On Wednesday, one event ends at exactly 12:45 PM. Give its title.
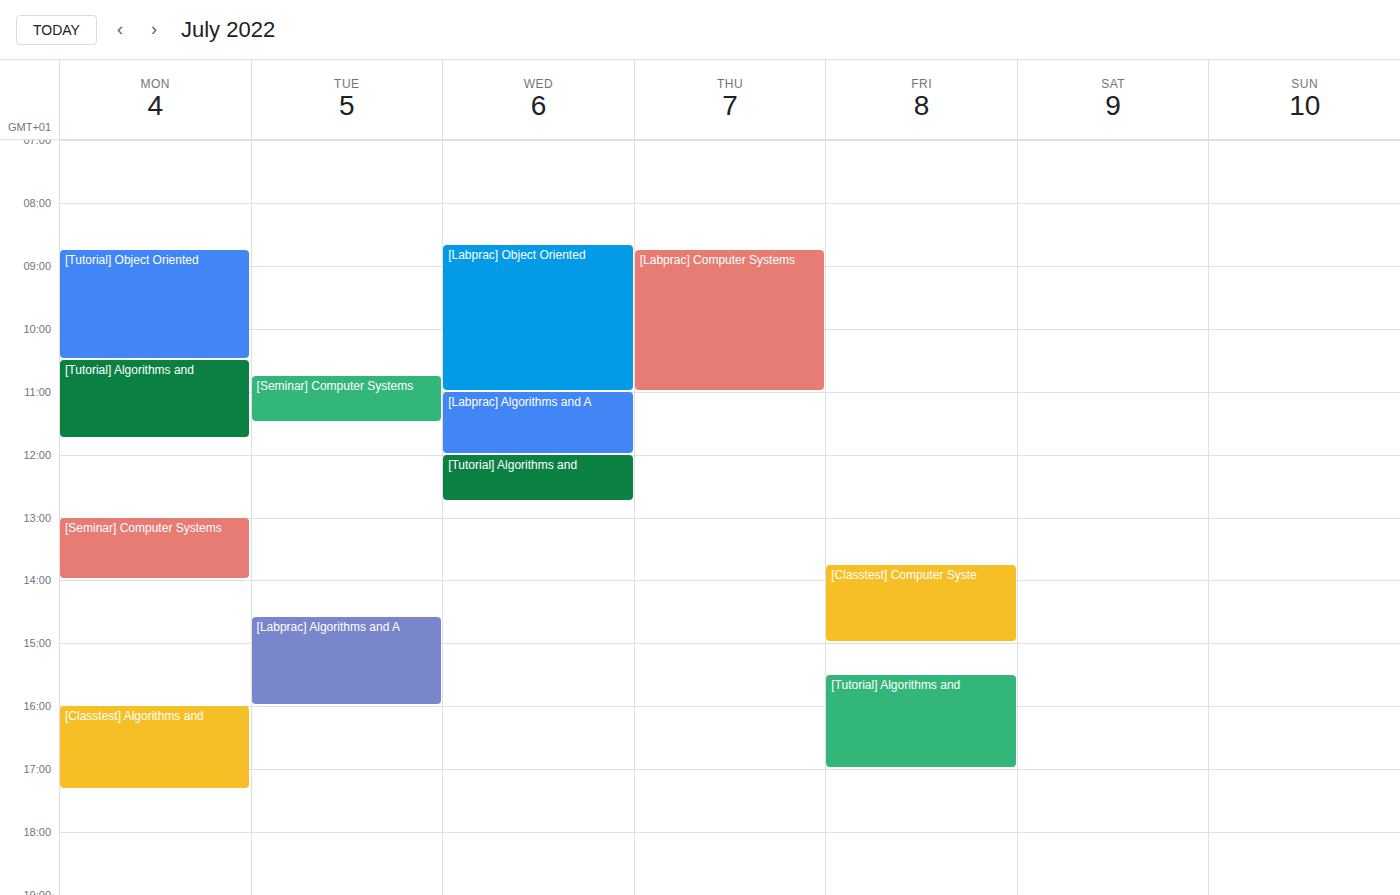
"[Tutorial] Algorithms and"